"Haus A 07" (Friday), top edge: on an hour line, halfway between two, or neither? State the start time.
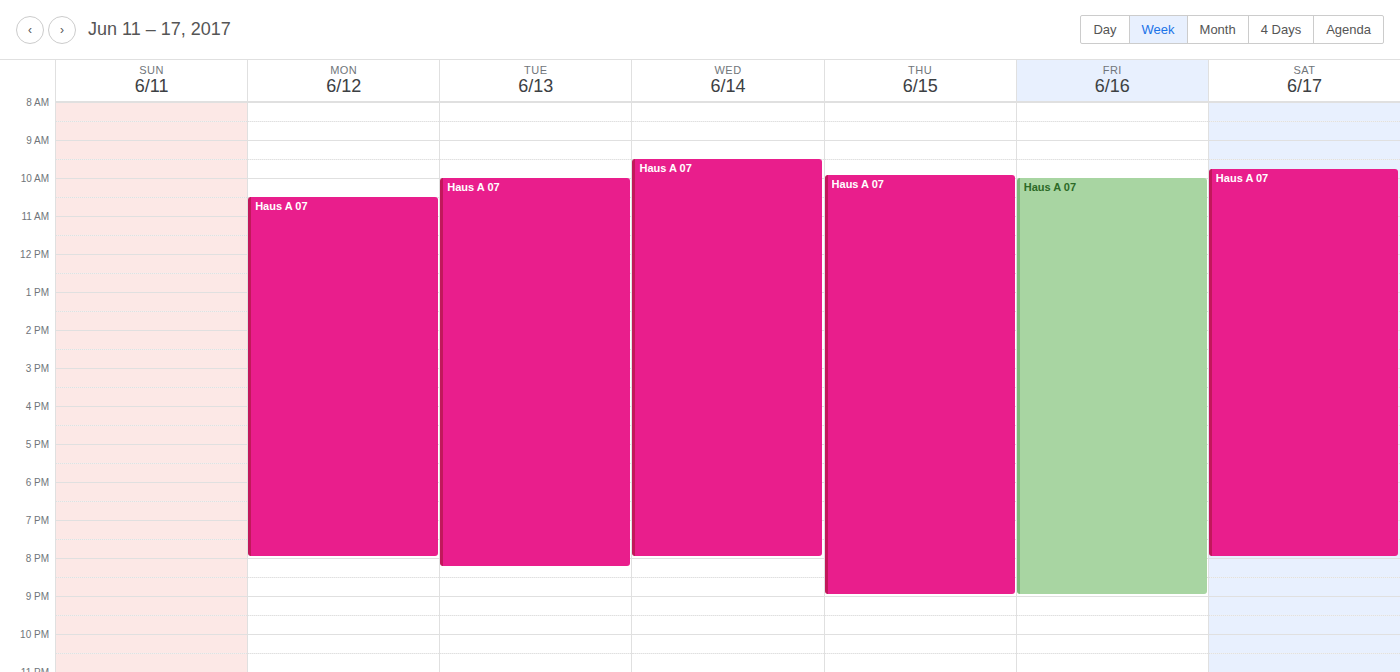
10:00 -- exactly on the 10:00 line.